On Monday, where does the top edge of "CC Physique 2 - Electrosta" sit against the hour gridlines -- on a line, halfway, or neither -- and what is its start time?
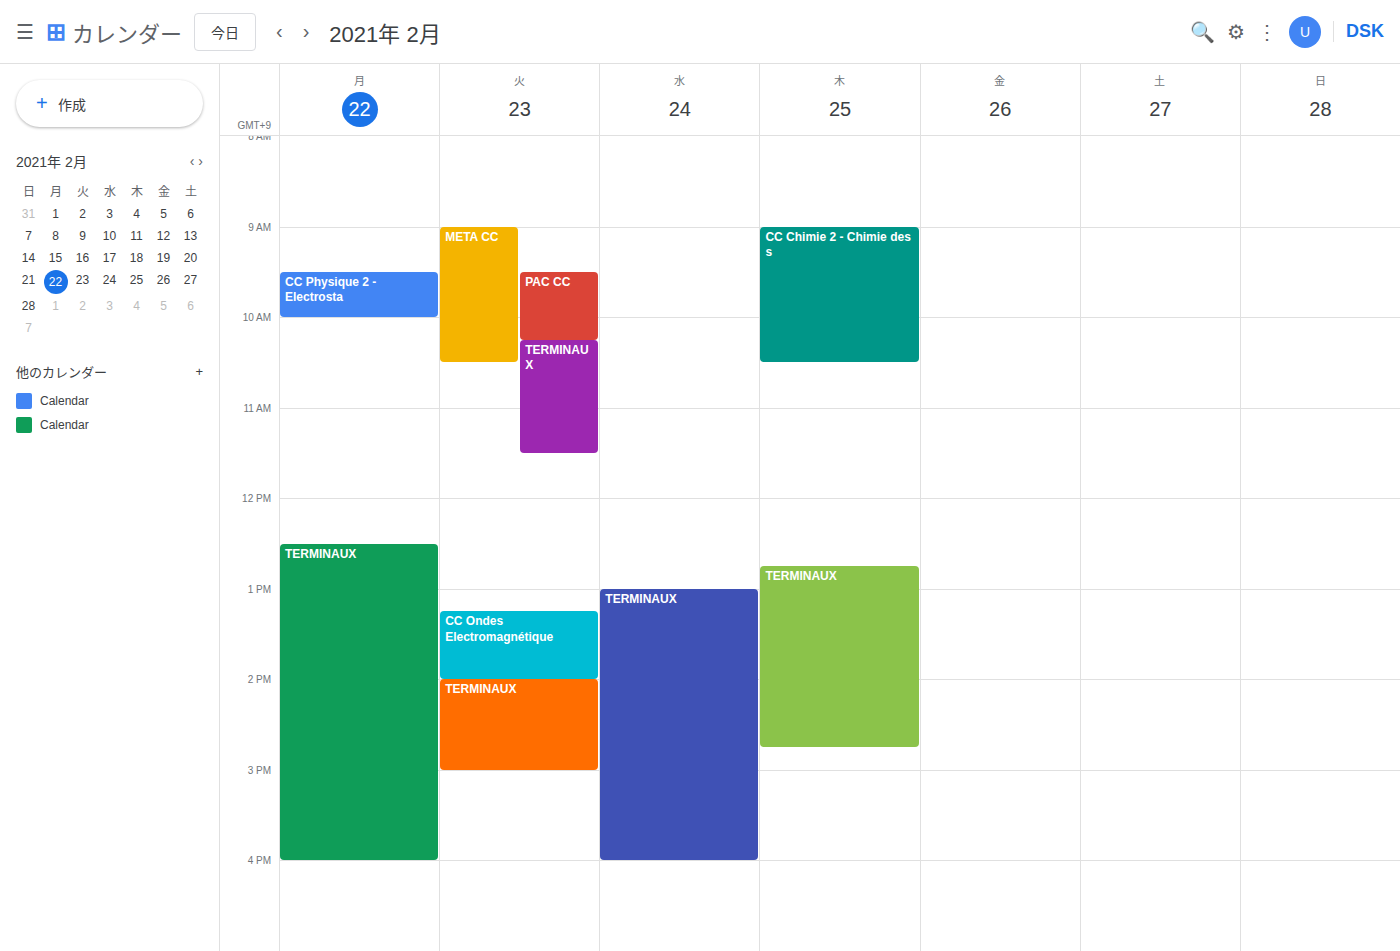
9:30 AM -- halfway between the 9 AM and 10 AM lines.